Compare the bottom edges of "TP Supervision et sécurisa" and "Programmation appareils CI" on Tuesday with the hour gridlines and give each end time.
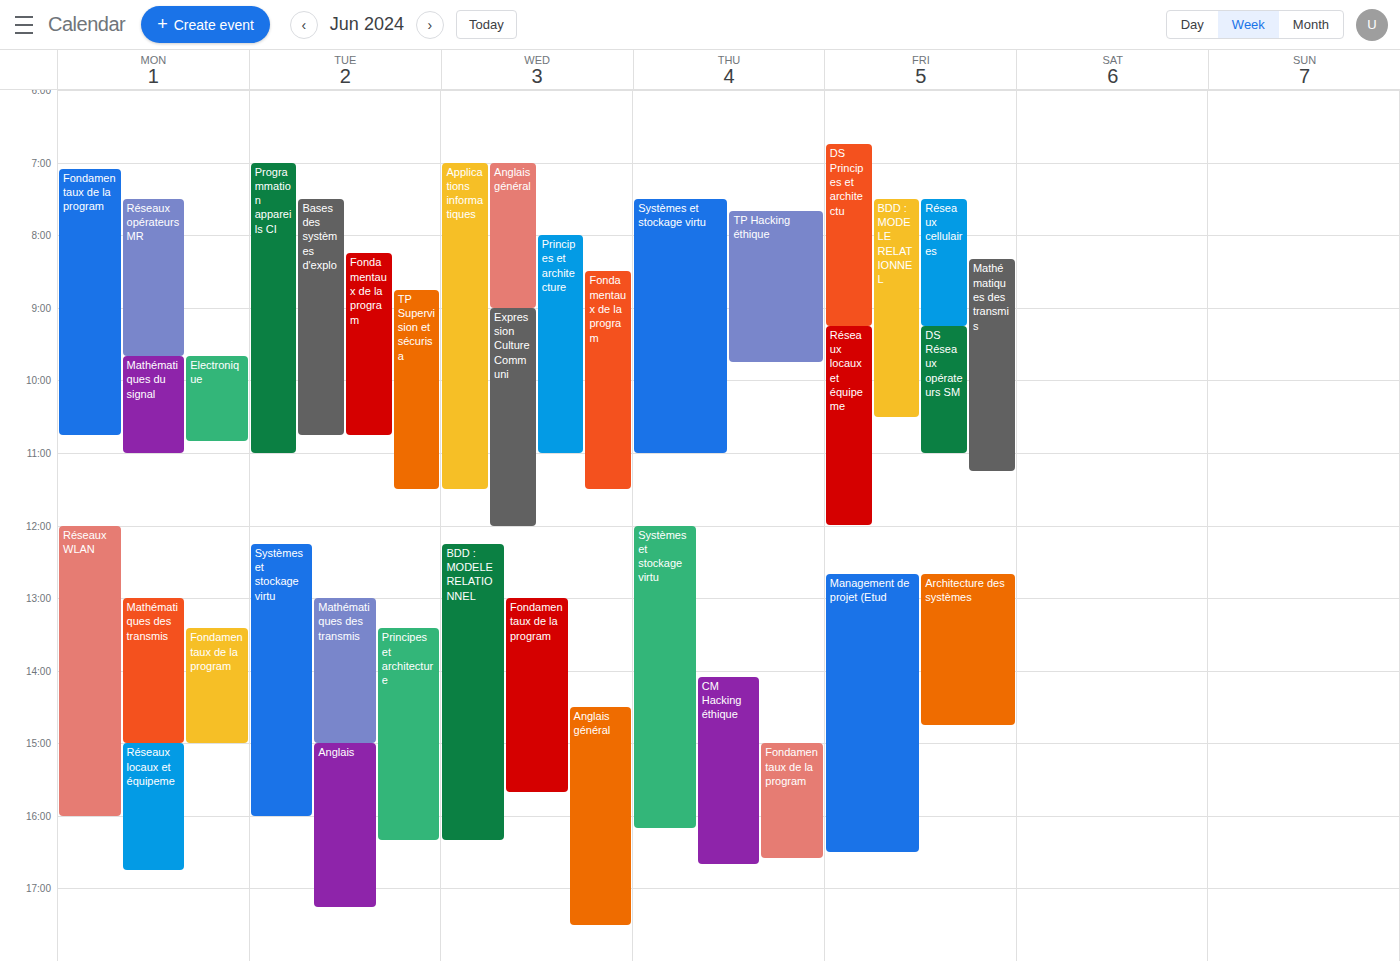
"TP Supervision et sécurisa": 11:30 AM, halfway between the 11 AM and 12 PM lines. "Programmation appareils CI": 11:00 AM, exactly on the 11 AM line.